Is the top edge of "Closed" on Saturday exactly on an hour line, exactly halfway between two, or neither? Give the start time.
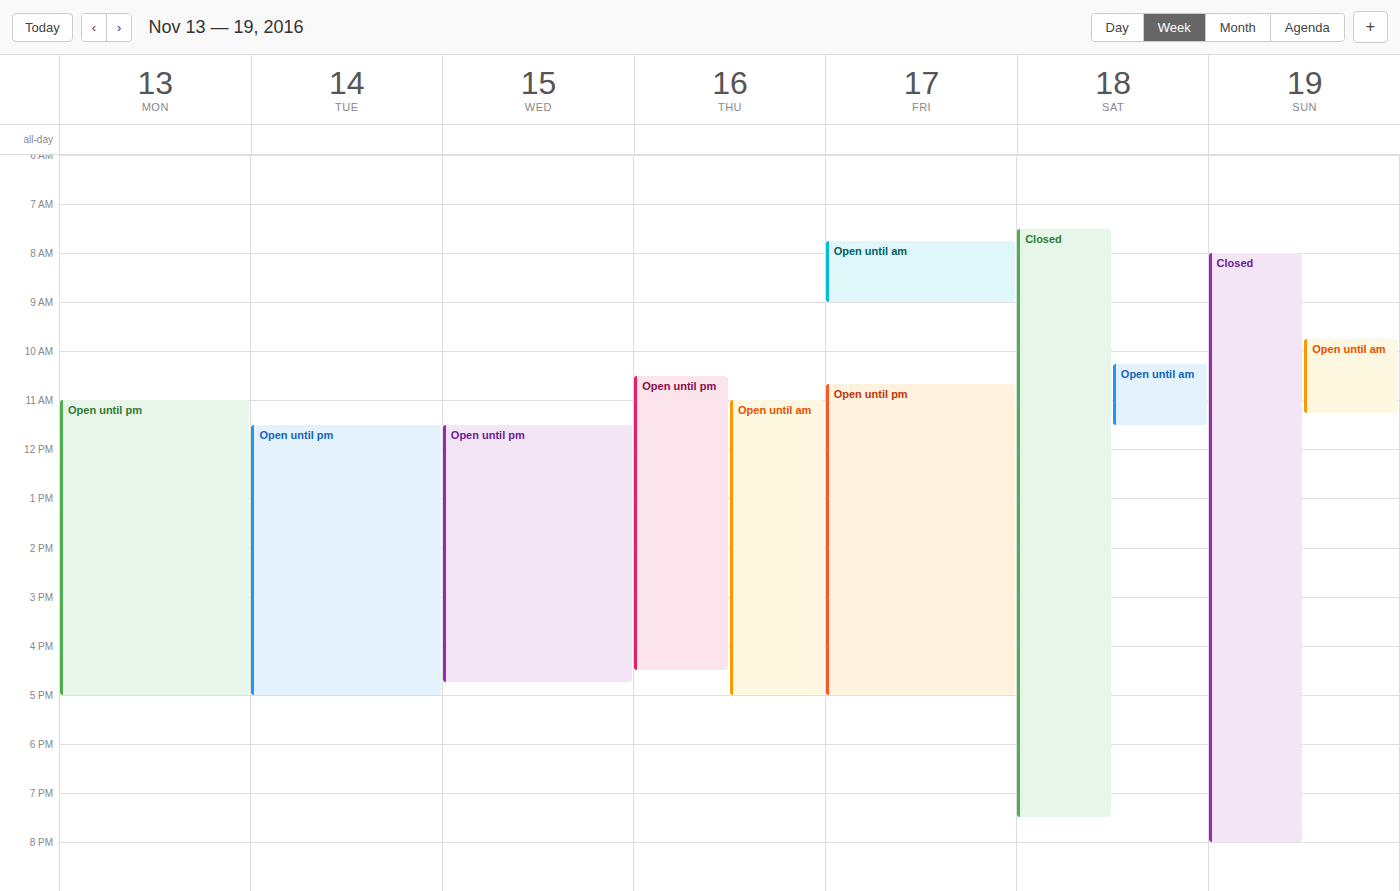
7:30 AM -- halfway between the 7 AM and 8 AM lines.